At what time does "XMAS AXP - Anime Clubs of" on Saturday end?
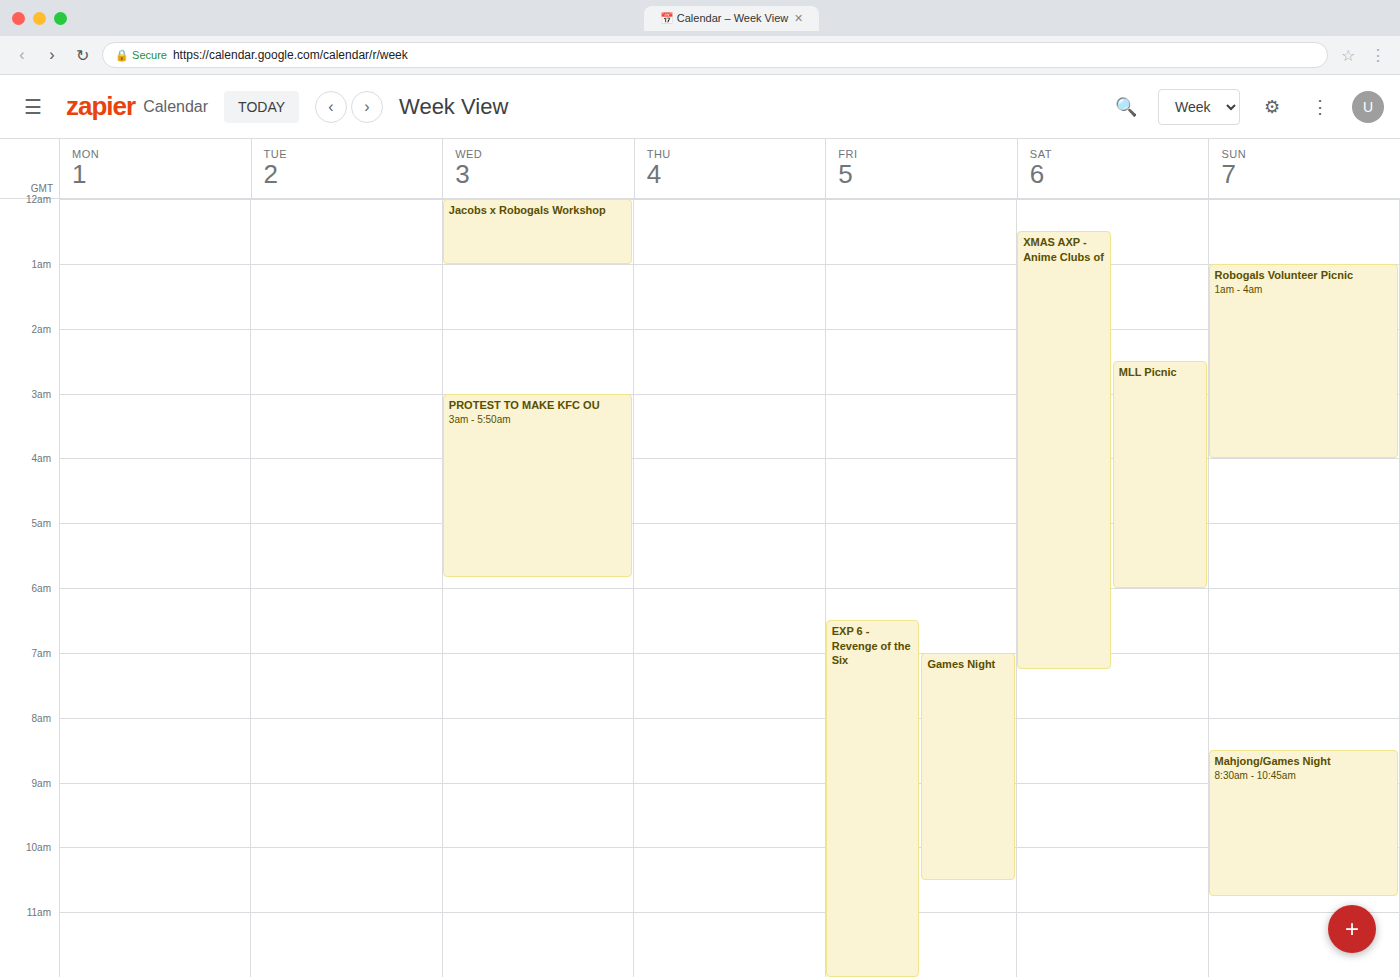
7:15 AM